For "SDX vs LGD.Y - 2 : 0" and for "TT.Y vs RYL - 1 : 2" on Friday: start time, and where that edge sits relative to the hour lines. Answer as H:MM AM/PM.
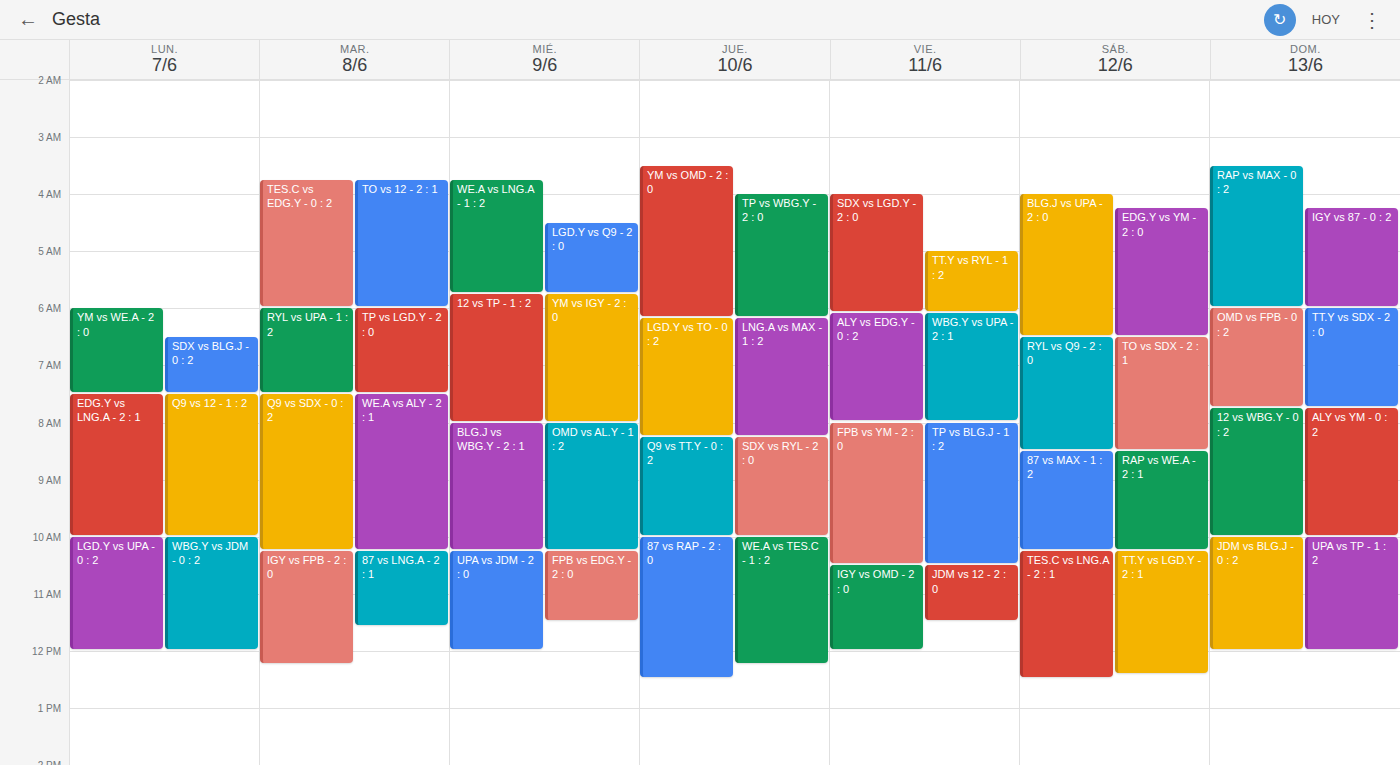
"SDX vs LGD.Y - 2 : 0": 4:00 AM, exactly on the 4 AM line. "TT.Y vs RYL - 1 : 2": 5:00 AM, exactly on the 5 AM line.